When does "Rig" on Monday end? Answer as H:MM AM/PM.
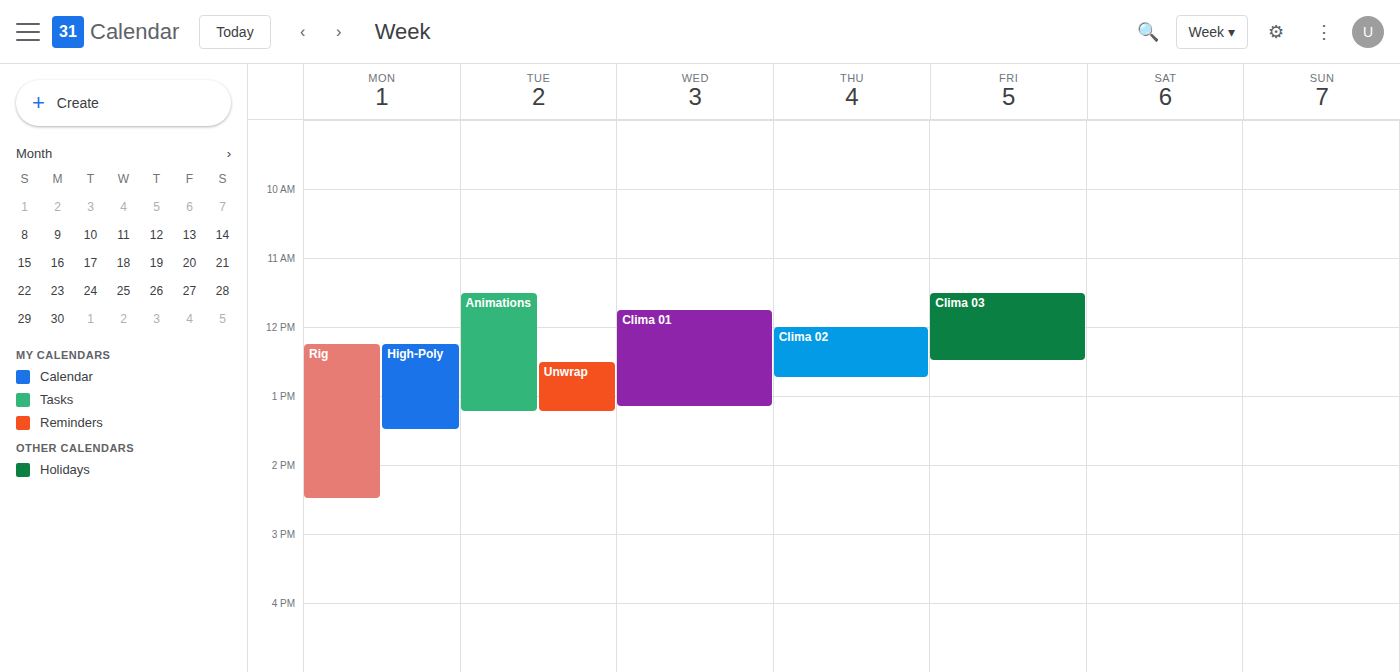
2:30 PM